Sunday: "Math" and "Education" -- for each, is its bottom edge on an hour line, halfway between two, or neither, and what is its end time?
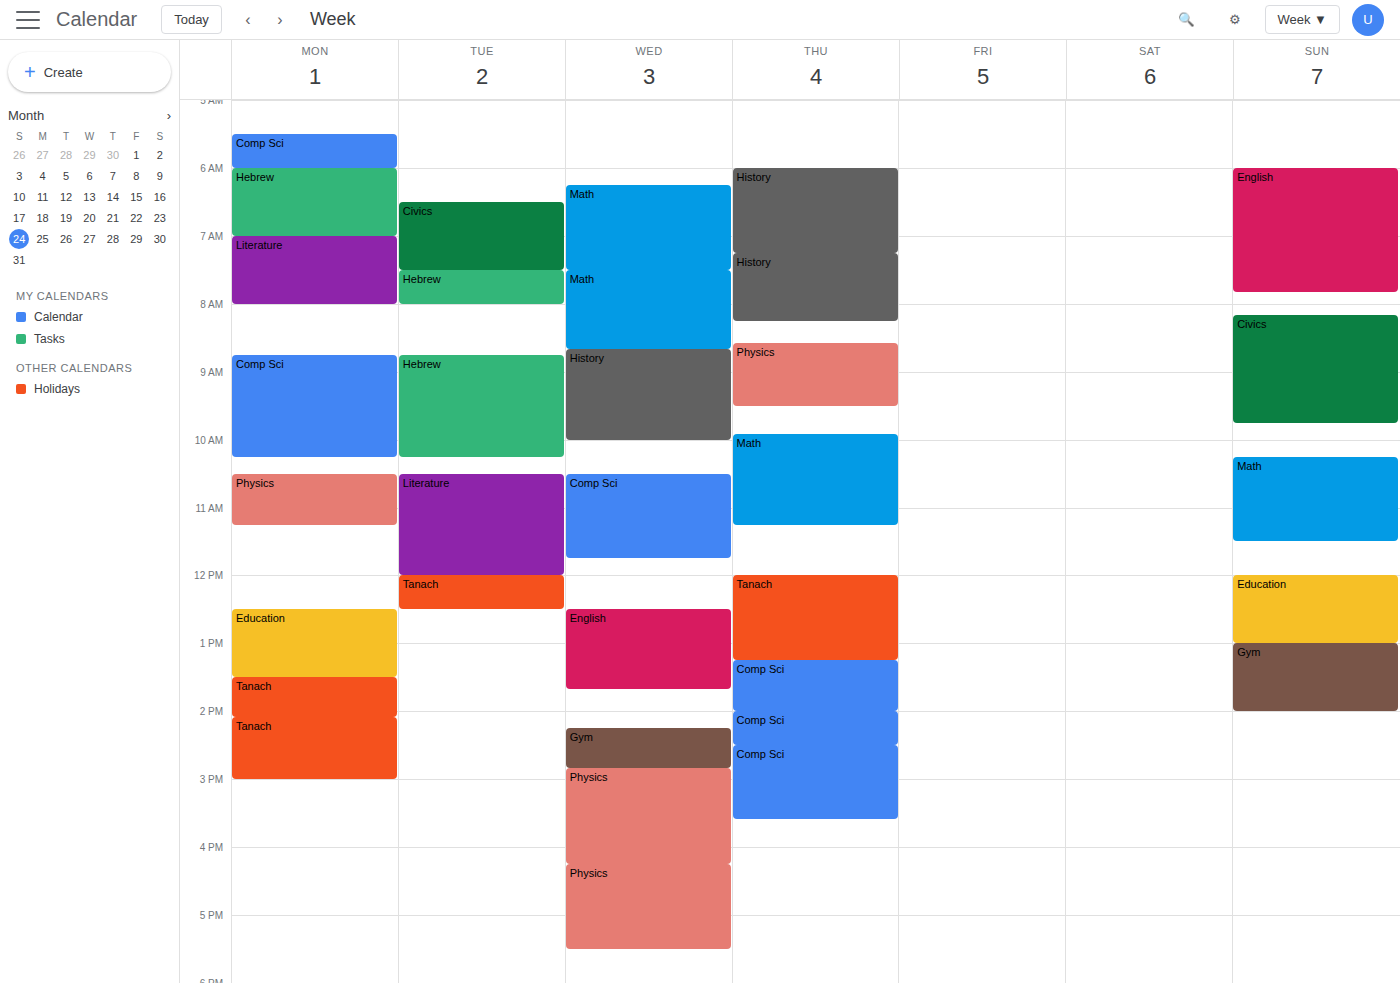
"Math": 11:30 AM, halfway between the 11 AM and 12 PM lines. "Education": 1:00 PM, exactly on the 1 PM line.